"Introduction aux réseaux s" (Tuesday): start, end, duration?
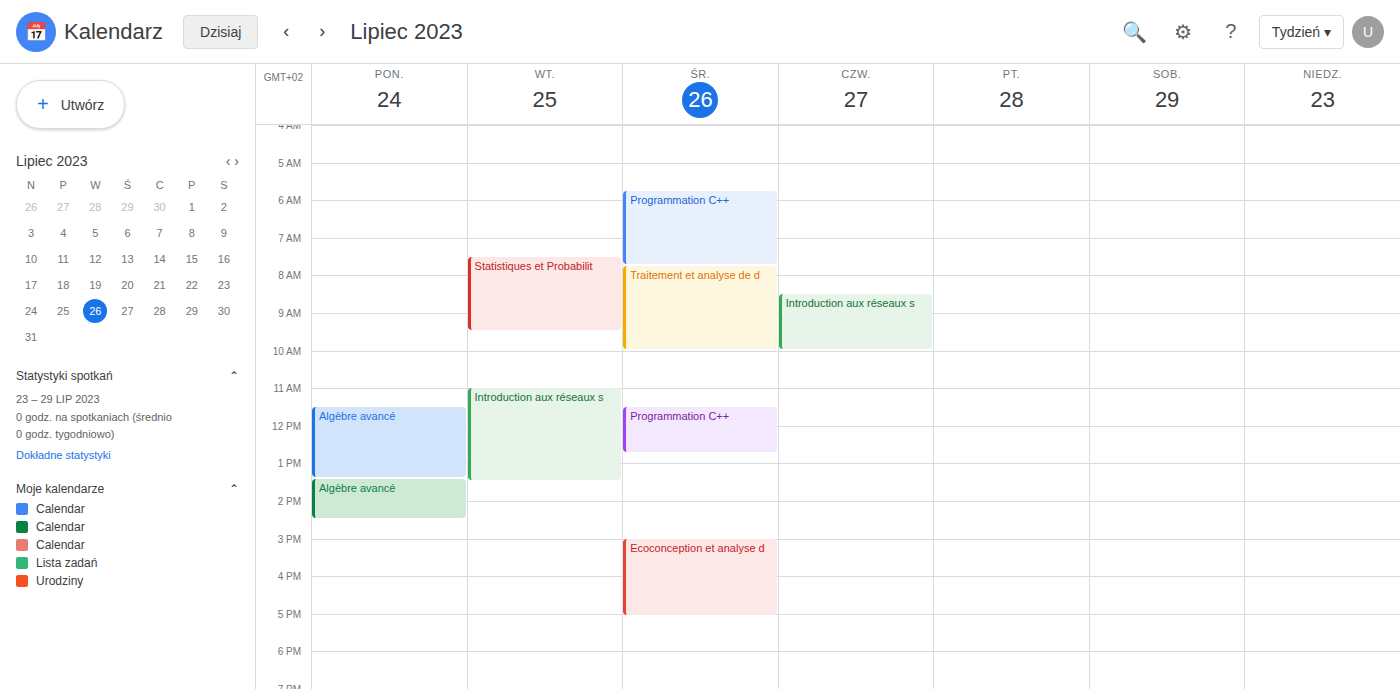
11:00 AM to 1:30 PM, 2 hours 30 minutes